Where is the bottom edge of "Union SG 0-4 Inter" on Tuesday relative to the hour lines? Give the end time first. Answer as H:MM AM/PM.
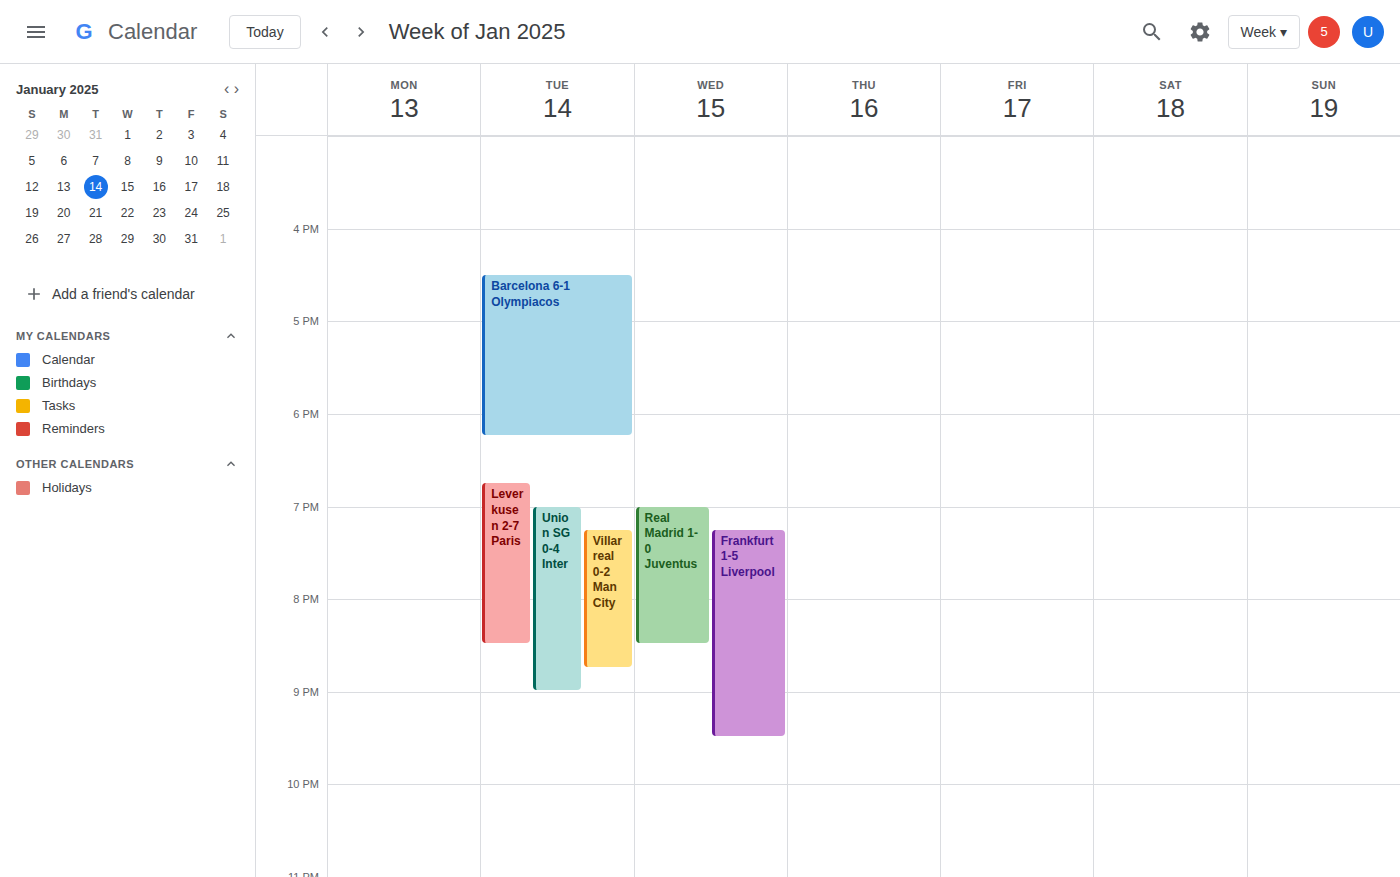
9:00 PM -- exactly on the 9 PM line.